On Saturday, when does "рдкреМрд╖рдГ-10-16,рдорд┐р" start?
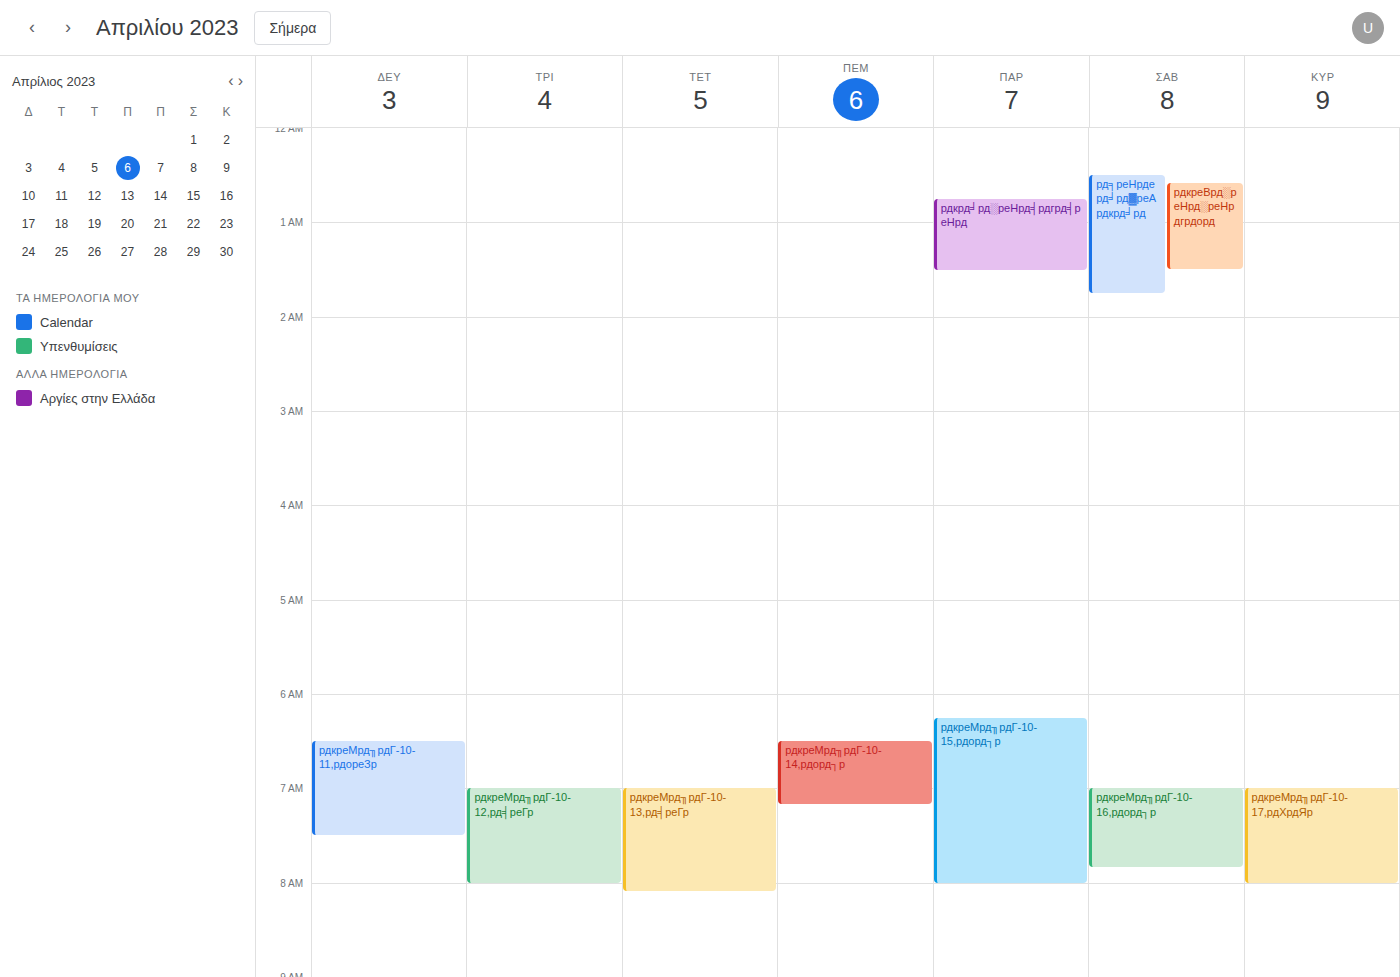
7:00 AM